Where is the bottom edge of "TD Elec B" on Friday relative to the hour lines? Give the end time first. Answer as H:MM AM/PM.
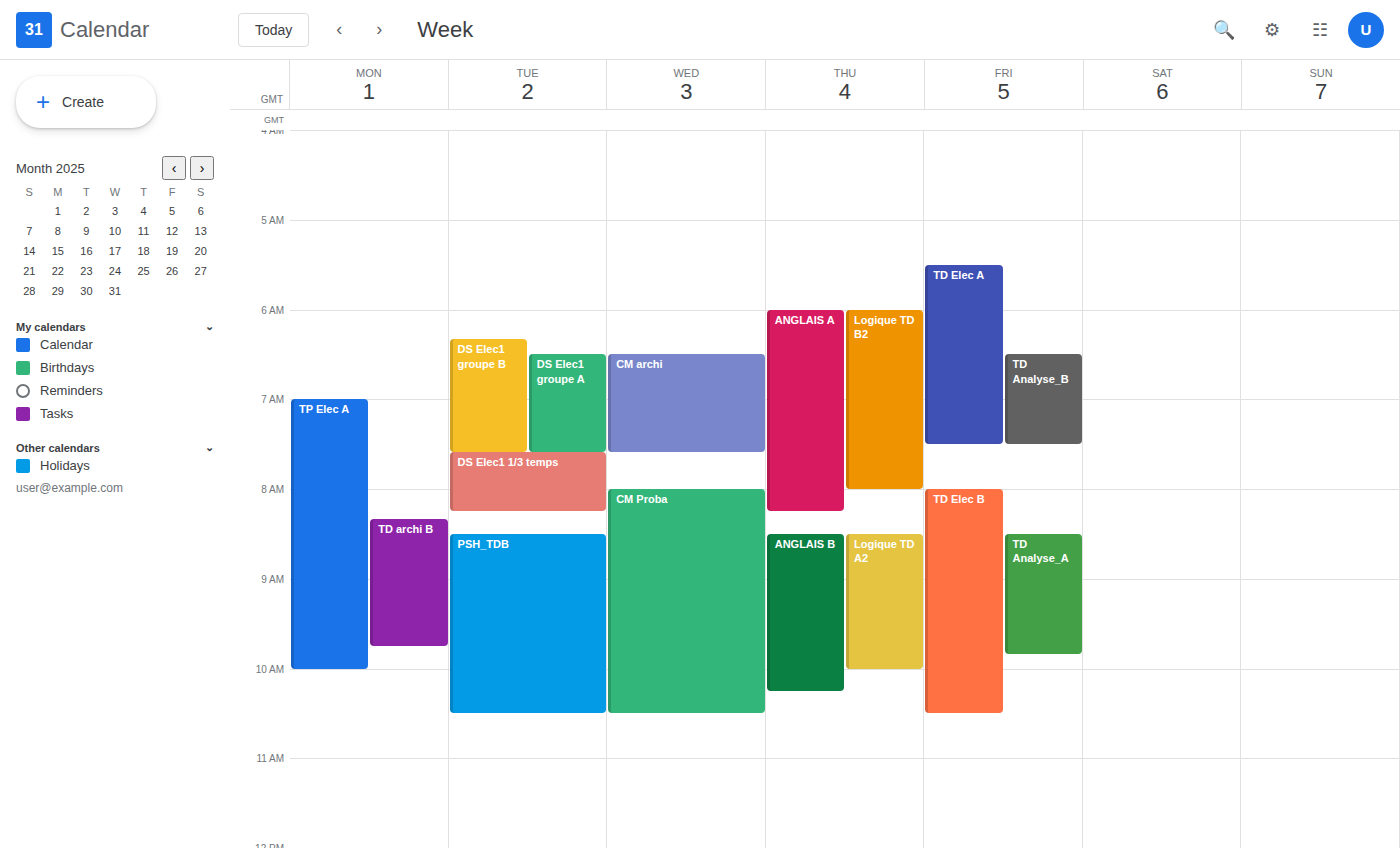
10:30 AM -- halfway between the 10 AM and 11 AM lines.